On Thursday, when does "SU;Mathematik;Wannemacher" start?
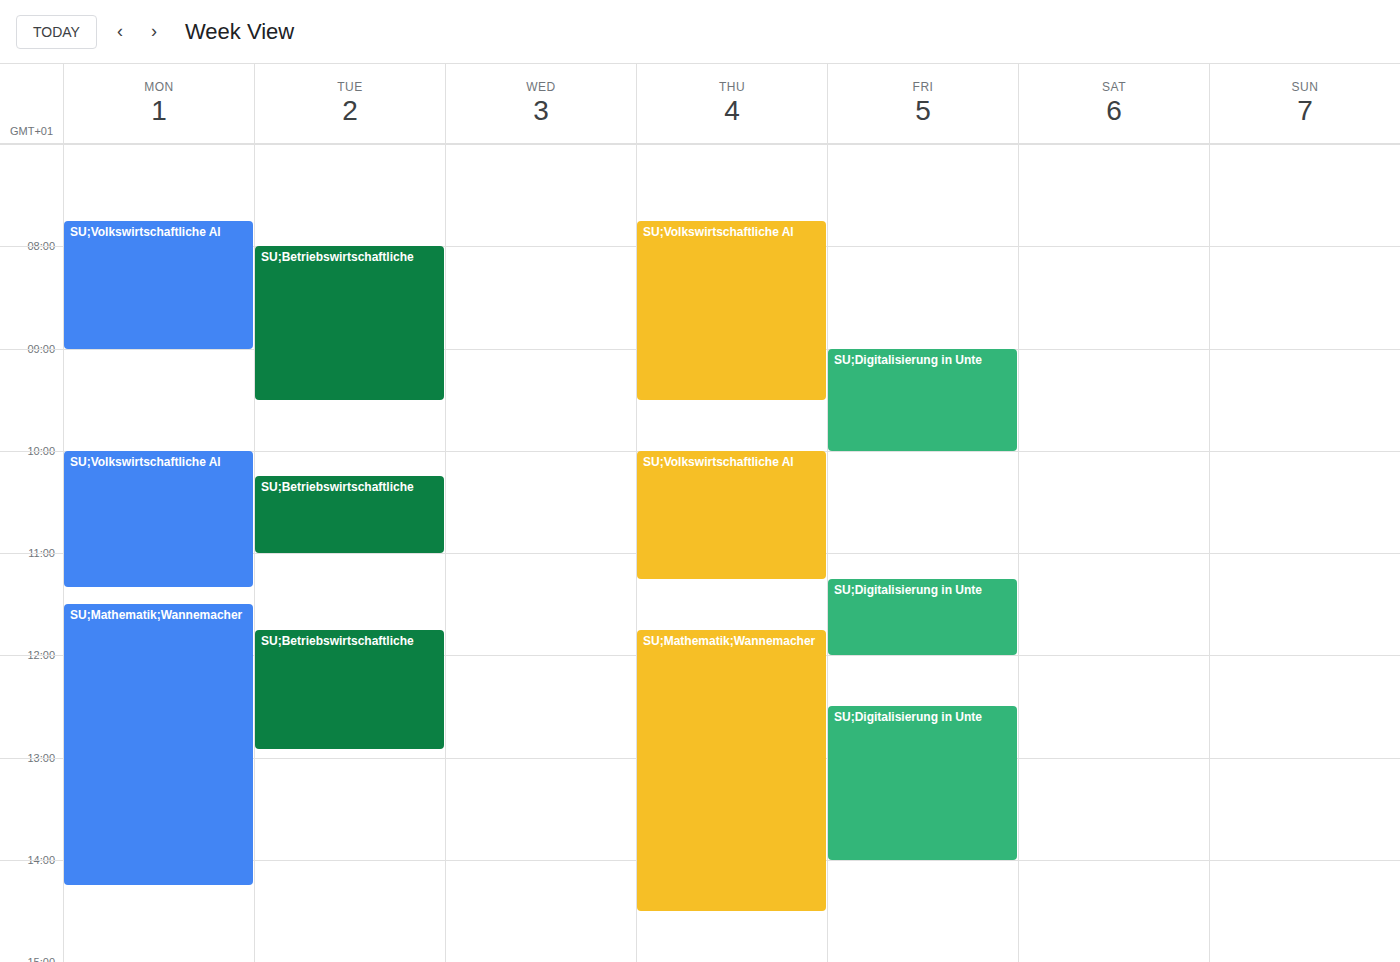
11:45 AM